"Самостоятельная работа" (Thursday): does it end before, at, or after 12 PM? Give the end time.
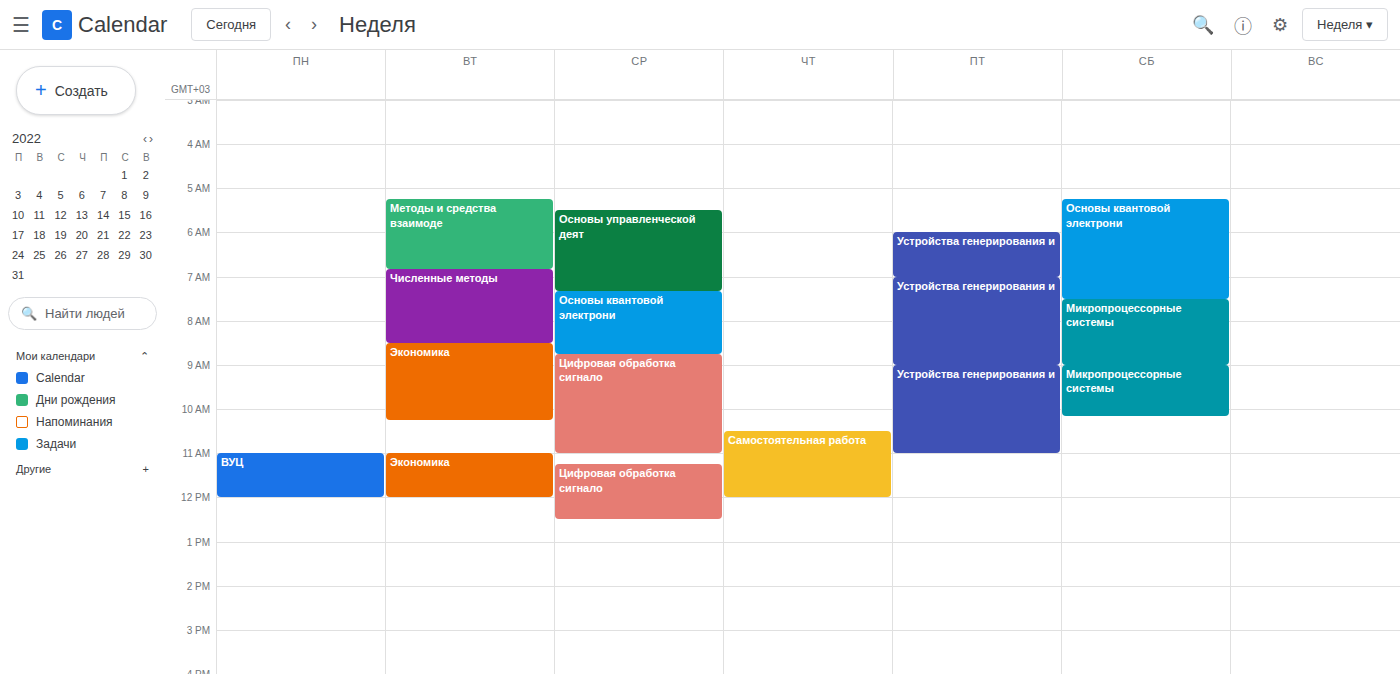
12:00 PM -- exactly at 12 PM, on the 12 PM line.